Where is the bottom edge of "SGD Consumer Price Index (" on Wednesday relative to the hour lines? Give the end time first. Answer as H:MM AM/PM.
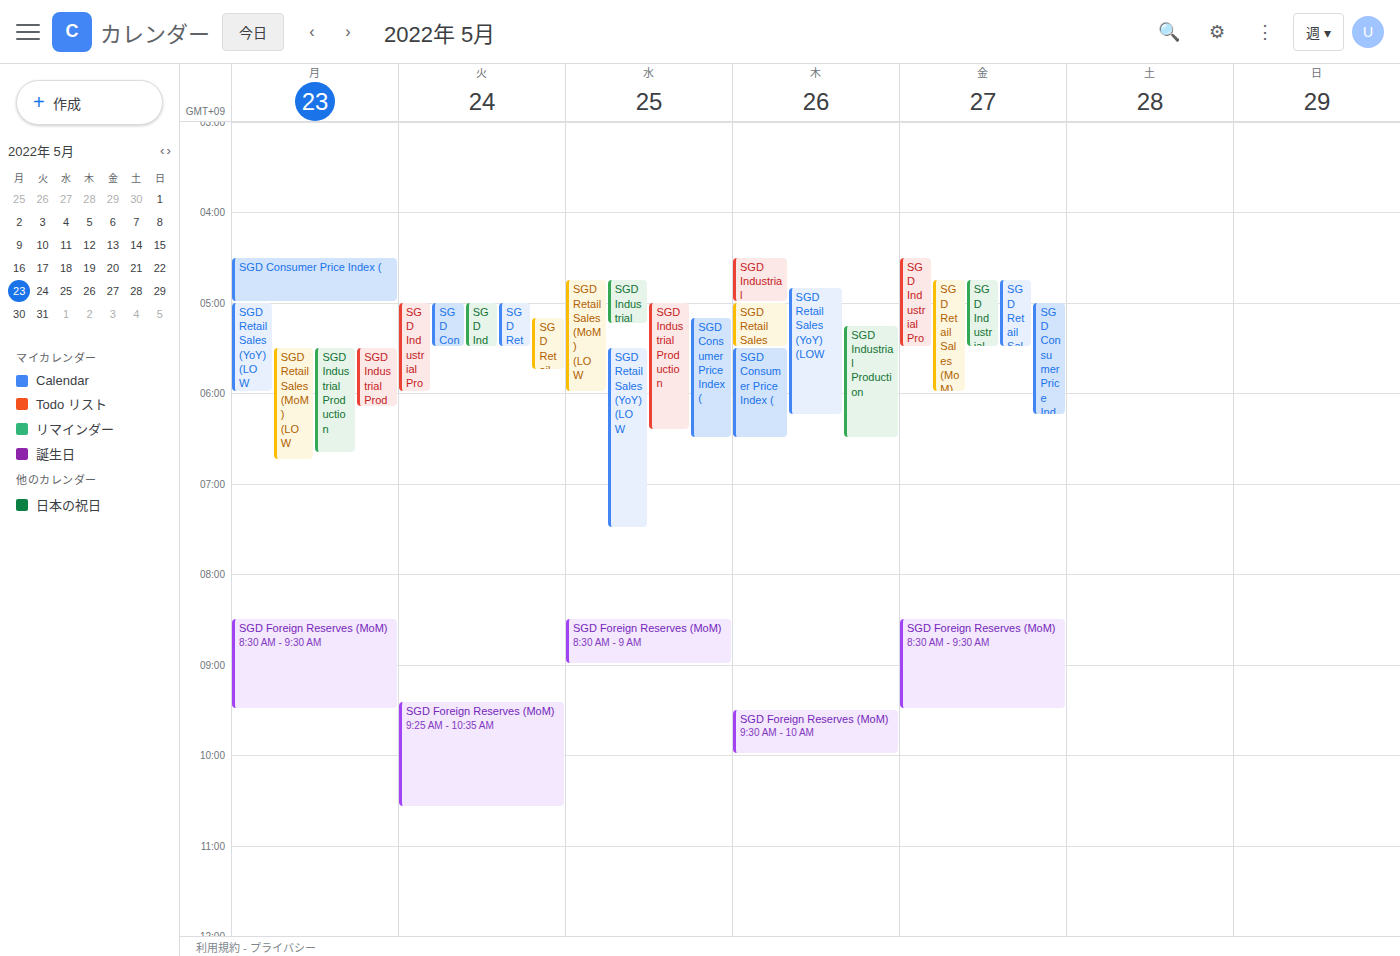
6:30 AM -- halfway between the 6 AM and 7 AM lines.